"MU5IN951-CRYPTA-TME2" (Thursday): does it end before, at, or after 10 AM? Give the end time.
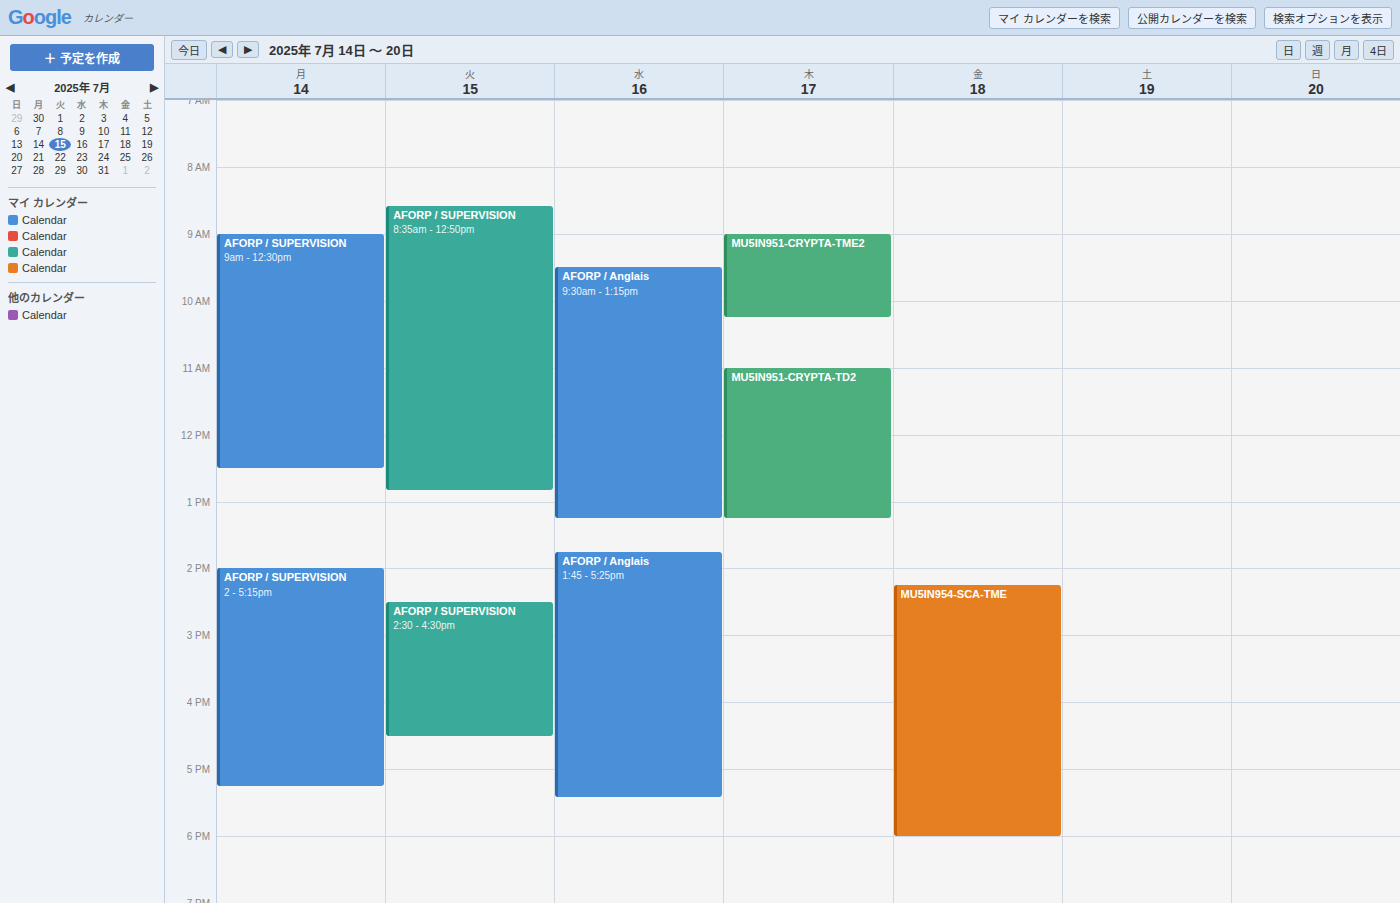
10:15 AM -- after 10 AM, 15 minutes below the 10 AM line.